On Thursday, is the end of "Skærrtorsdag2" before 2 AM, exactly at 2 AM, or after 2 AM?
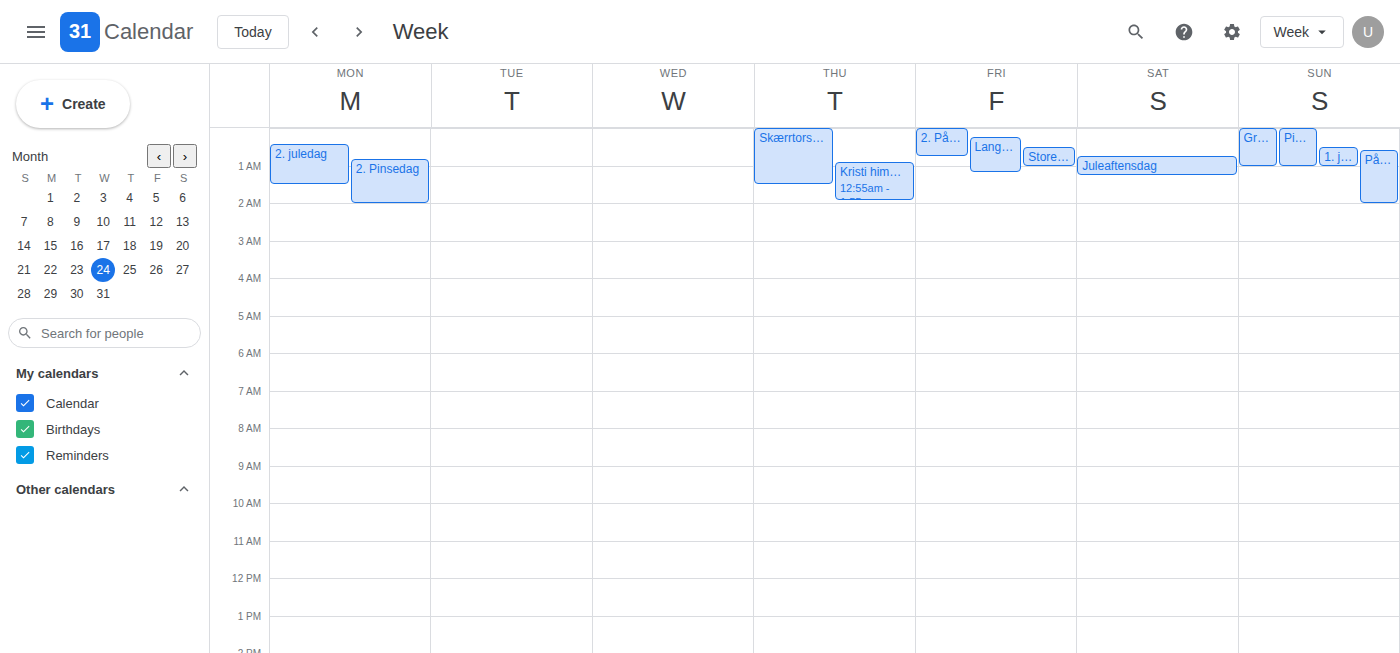
1:30 AM -- before 2 AM, 30 minutes above the 2 AM line.